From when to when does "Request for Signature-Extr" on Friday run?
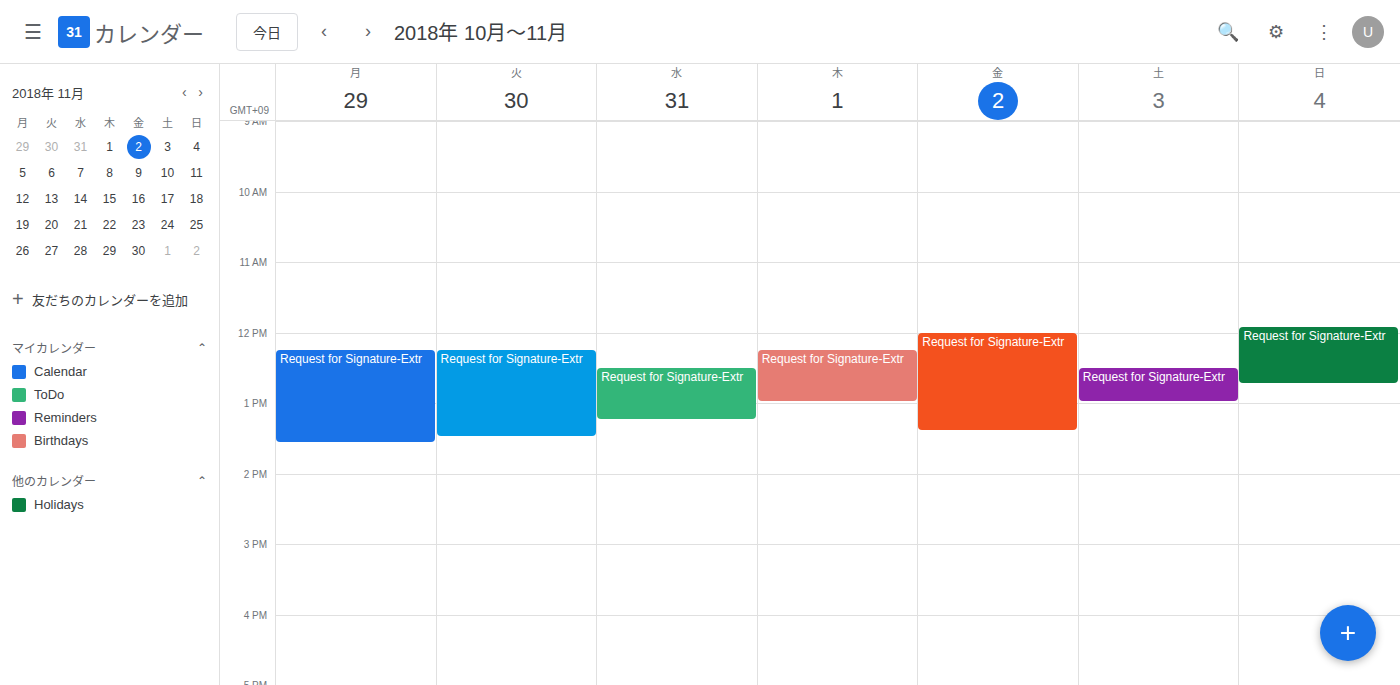
12:00 PM to 1:25 PM